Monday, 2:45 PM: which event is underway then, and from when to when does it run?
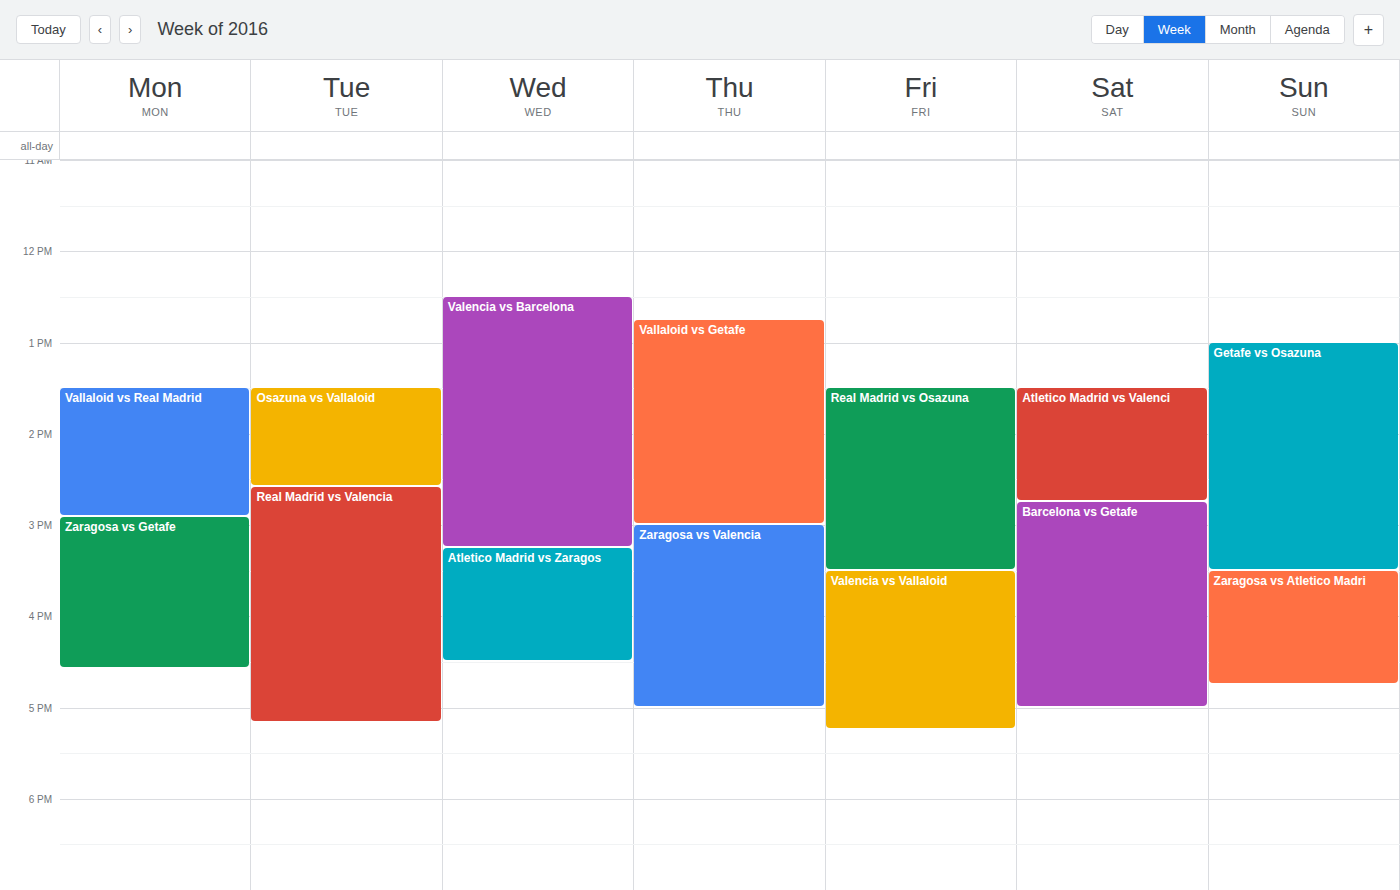
"Vallaloid vs Real Madrid", 1:30 PM to 2:55 PM